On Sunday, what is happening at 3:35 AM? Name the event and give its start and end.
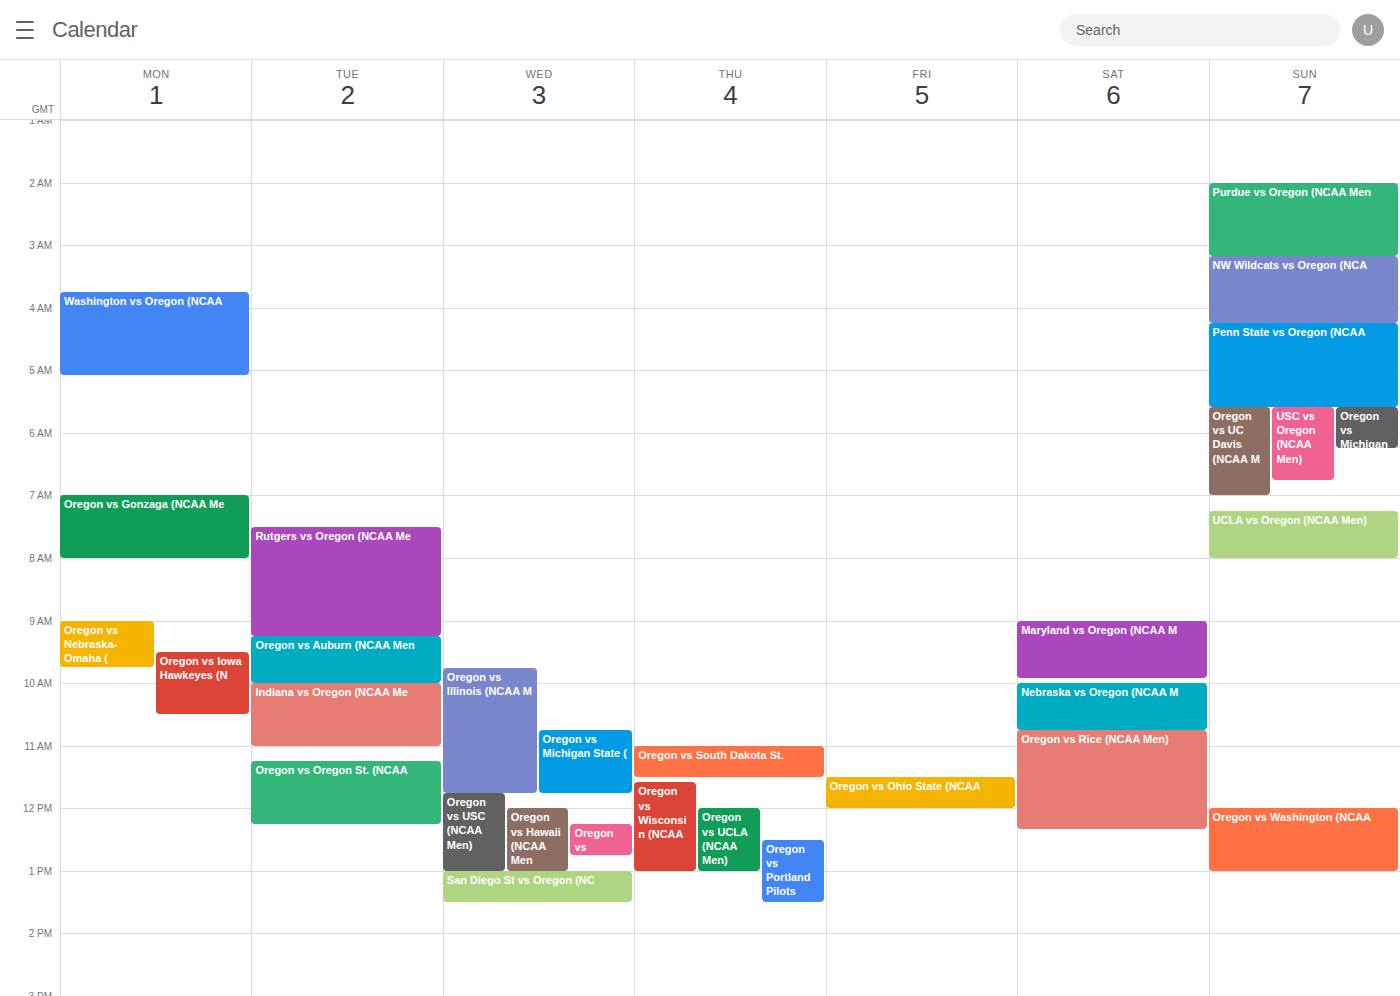
"NW Wildcats vs Oregon (NCA", 3:10 AM to 4:15 AM